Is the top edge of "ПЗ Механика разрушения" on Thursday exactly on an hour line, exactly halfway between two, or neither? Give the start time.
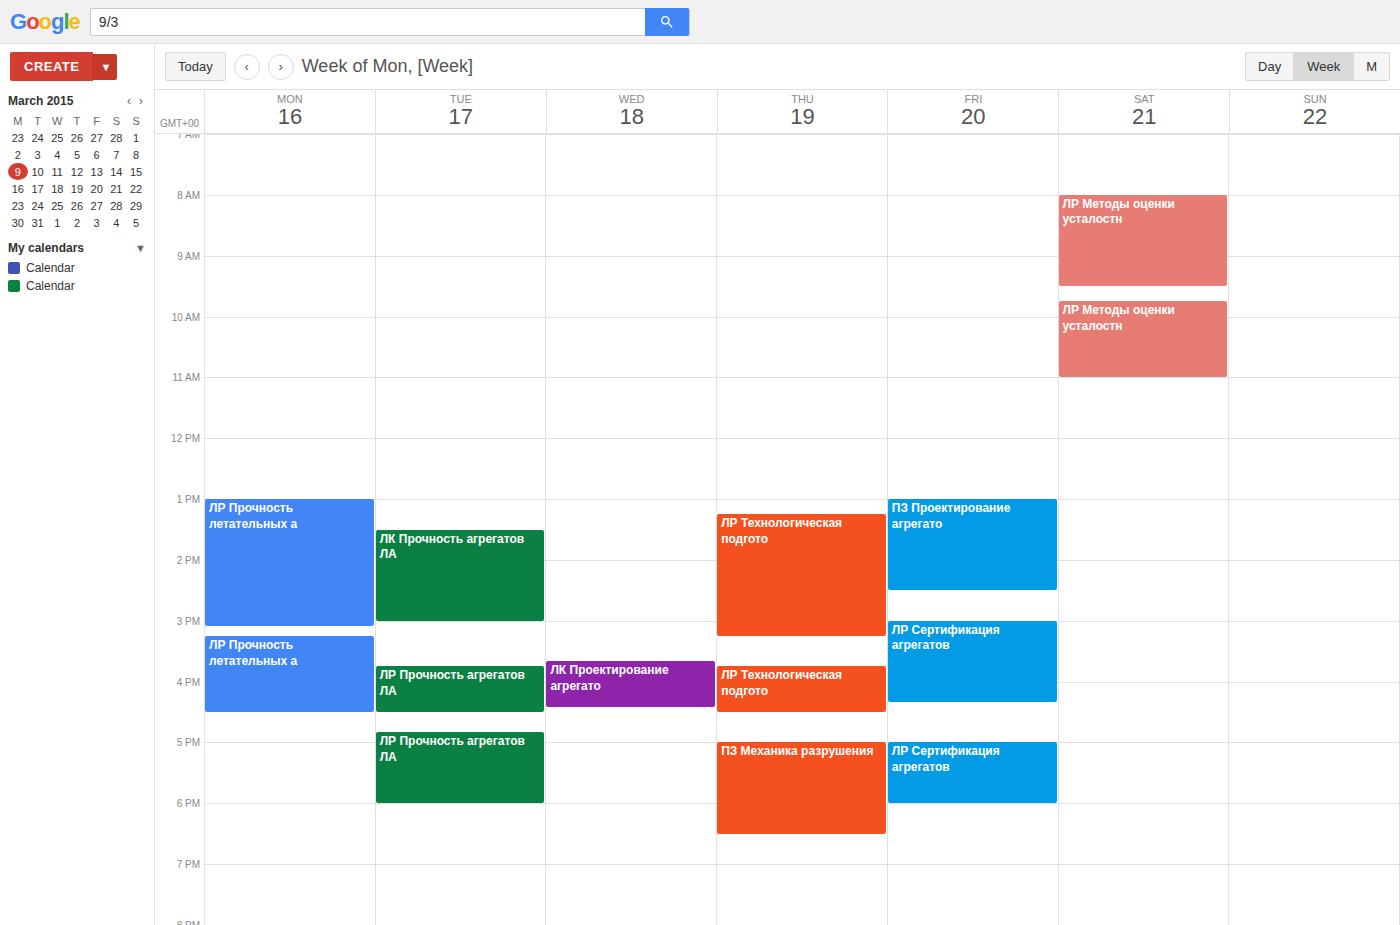
5:00 PM -- exactly on the 5 PM line.